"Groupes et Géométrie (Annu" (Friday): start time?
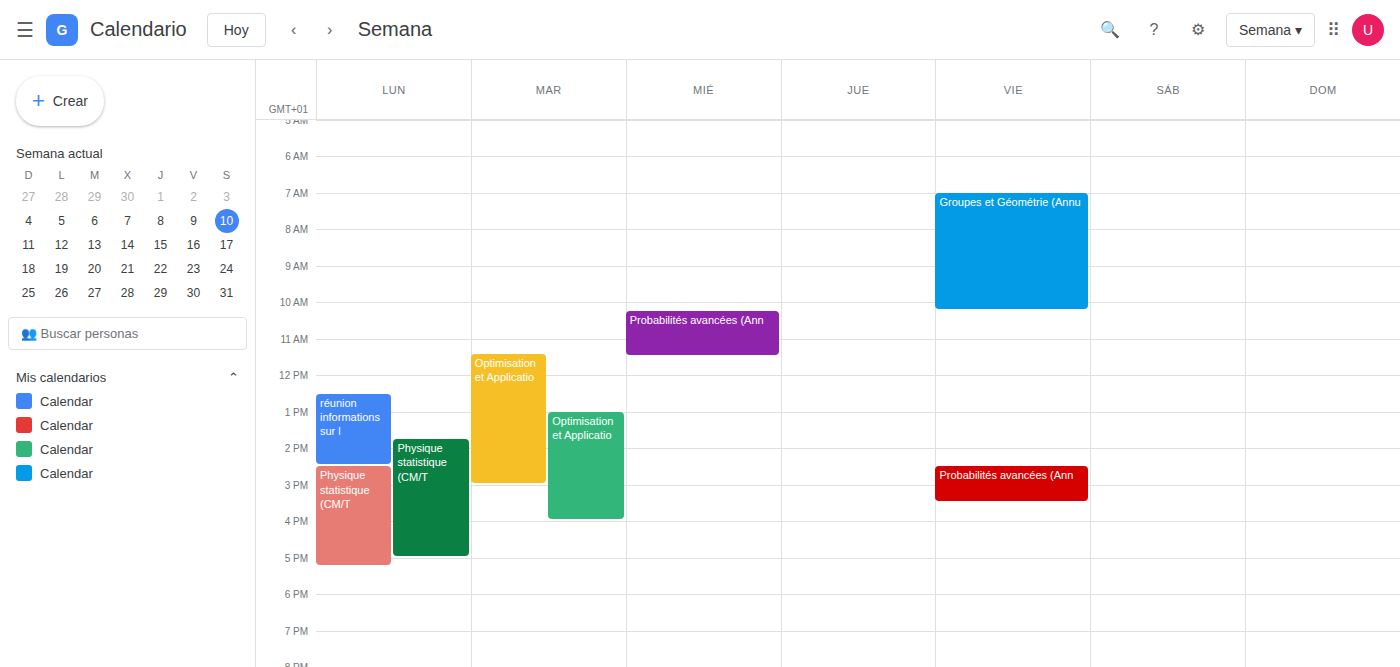
7:00 AM